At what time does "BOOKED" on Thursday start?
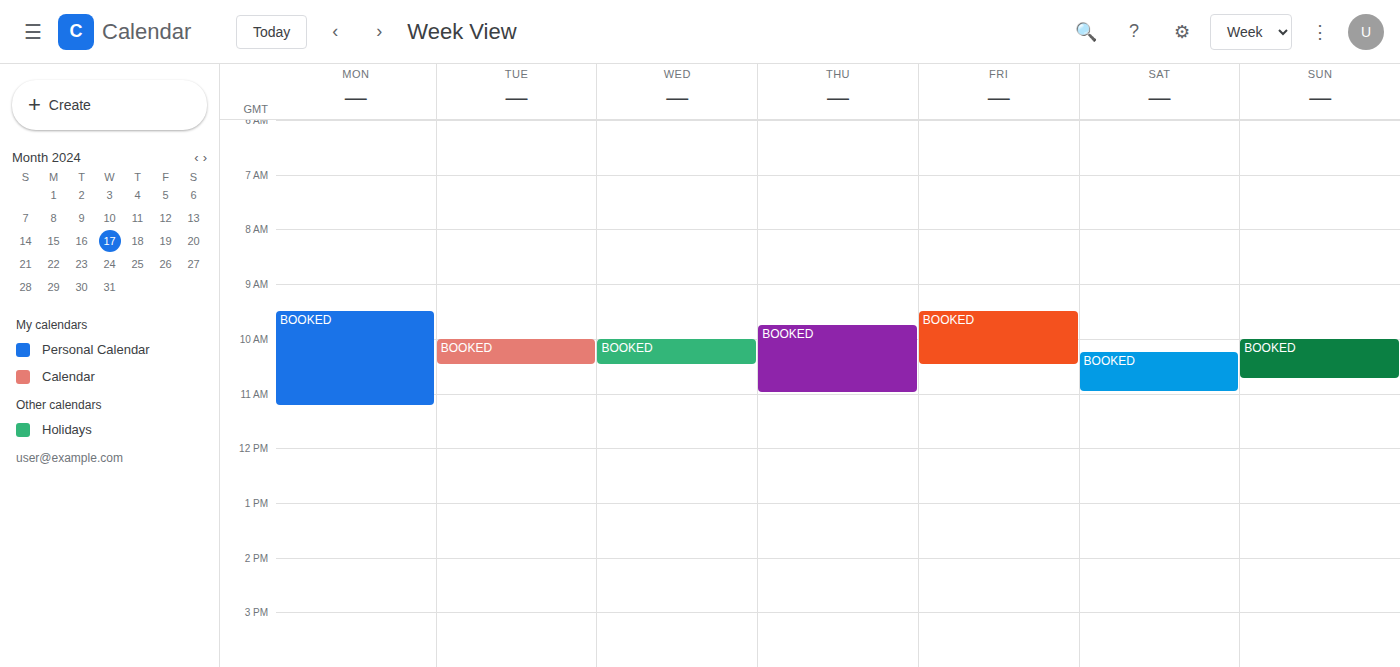
9:45 AM